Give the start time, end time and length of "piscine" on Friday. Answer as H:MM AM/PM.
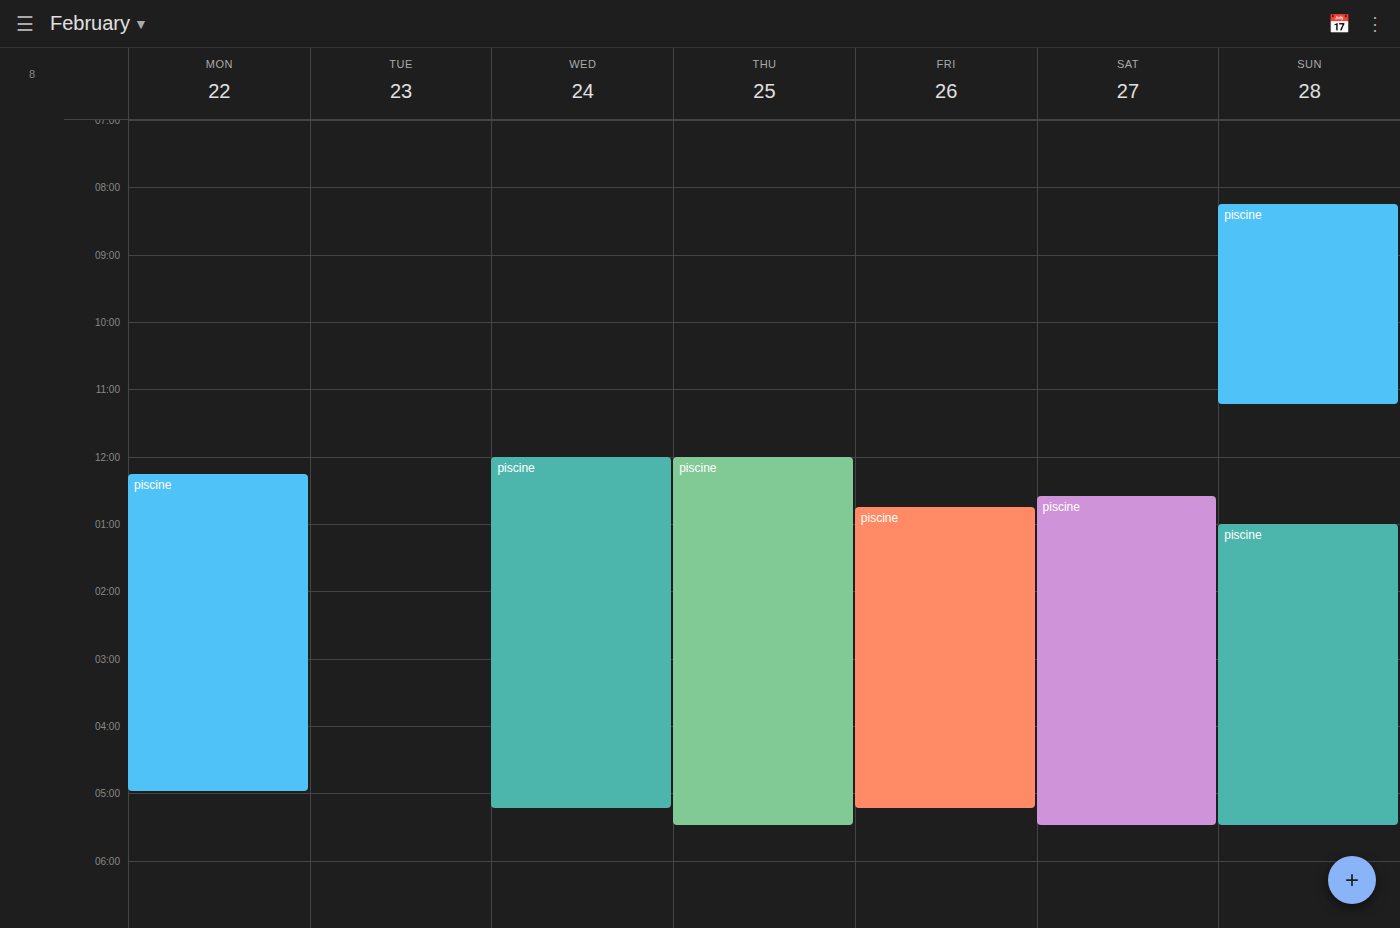
12:45 PM to 5:15 PM, 4 hours 30 minutes